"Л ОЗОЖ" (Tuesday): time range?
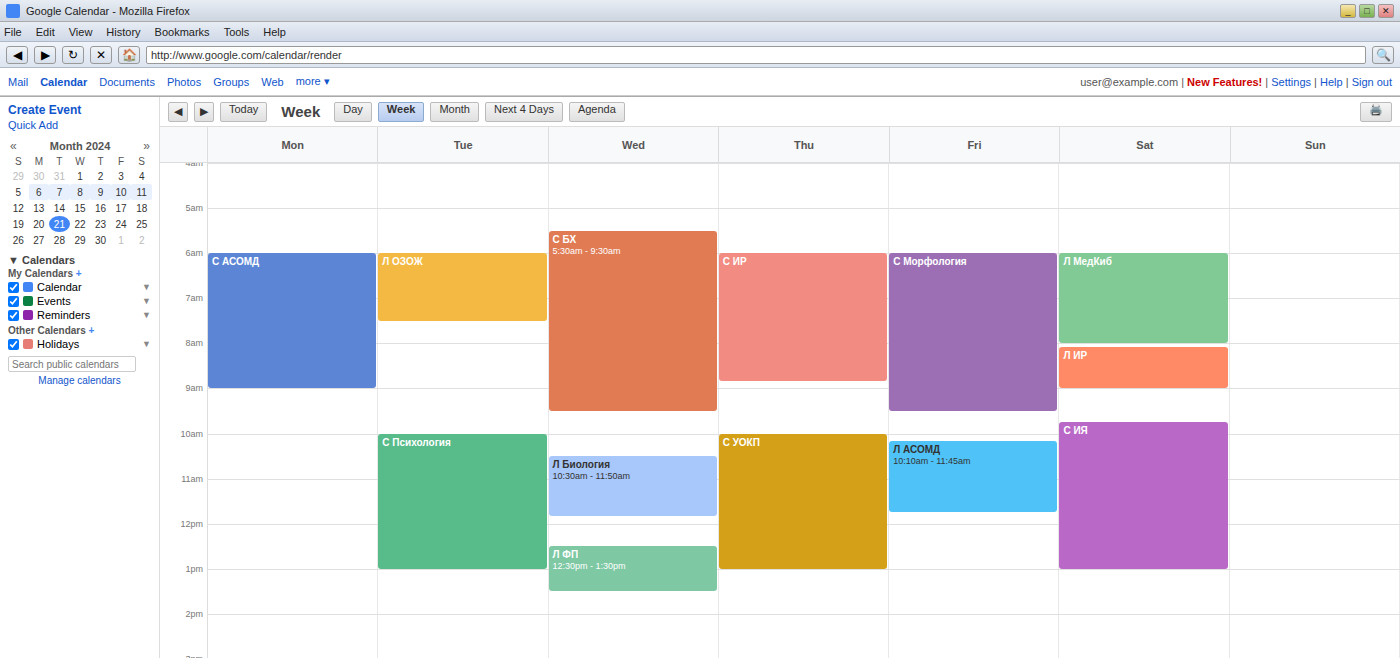
6:00 AM to 7:30 AM